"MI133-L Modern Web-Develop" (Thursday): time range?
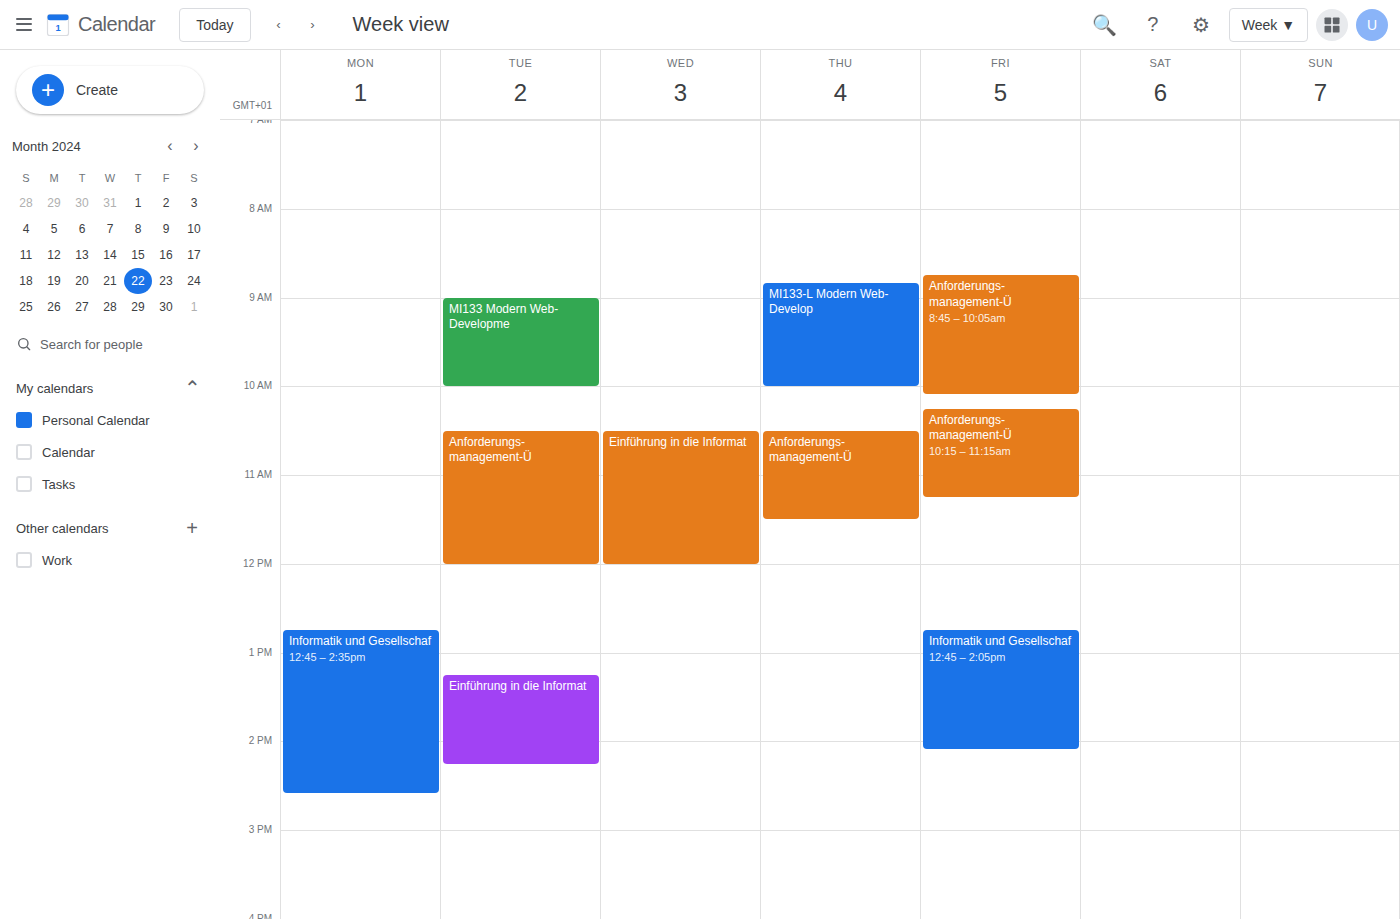
8:50 AM to 10:00 AM